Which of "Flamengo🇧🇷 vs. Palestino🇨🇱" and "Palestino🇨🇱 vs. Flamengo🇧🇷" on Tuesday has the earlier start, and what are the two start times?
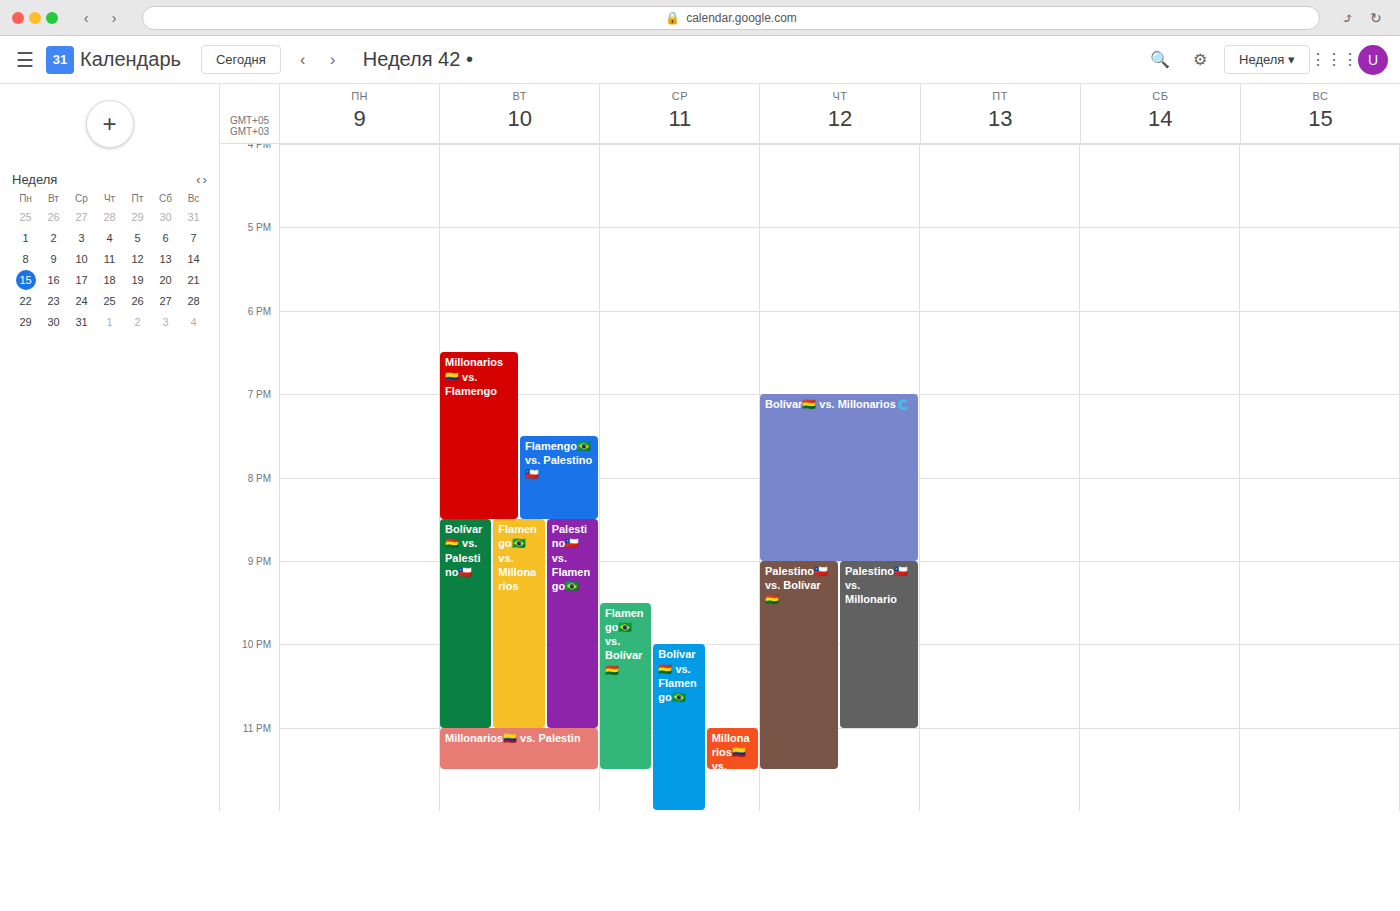
"Flamengo🇧🇷 vs. Palestino🇨🇱" 7:30 PM; "Palestino🇨🇱 vs. Flamengo🇧🇷" 8:30 PM.